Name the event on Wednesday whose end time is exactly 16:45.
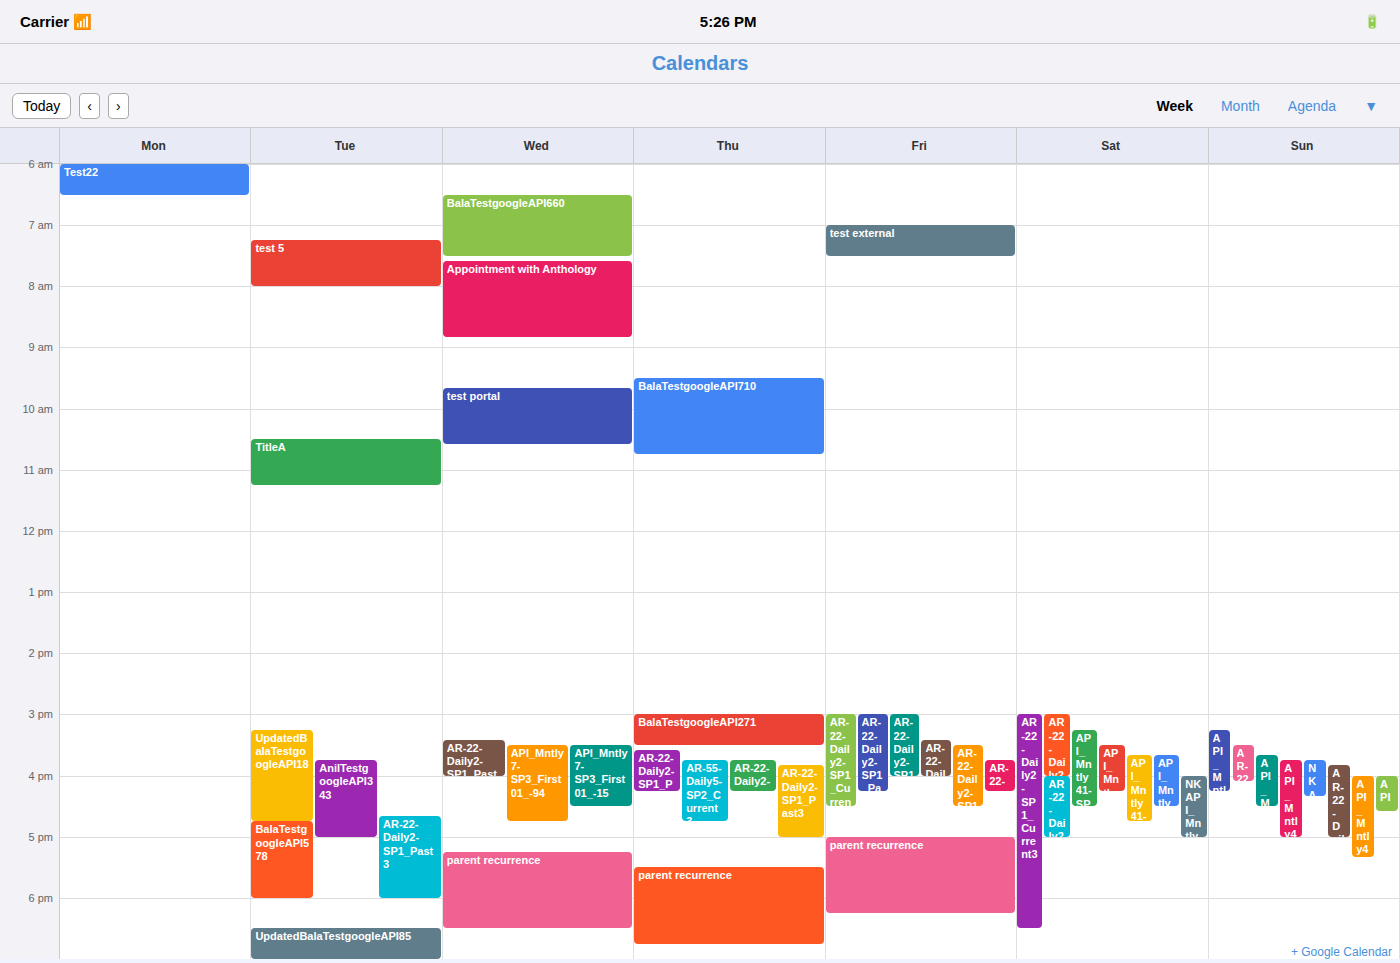
"API_Mntly7-SP3_First01_-94"